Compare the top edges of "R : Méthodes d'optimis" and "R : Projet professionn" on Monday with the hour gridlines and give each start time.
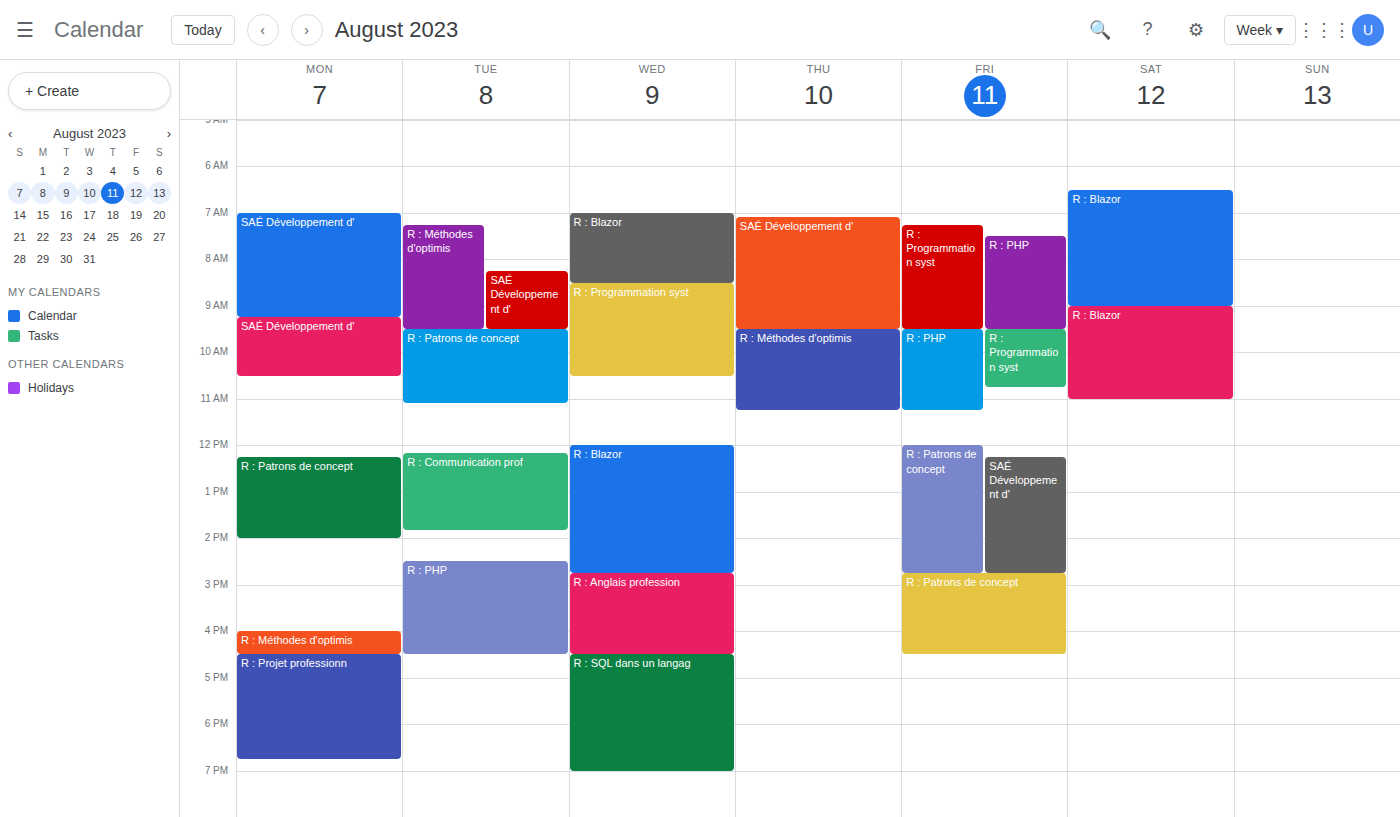
"R : Méthodes d'optimis": 4:00 PM, exactly on the 4 PM line. "R : Projet professionn": 4:30 PM, halfway between the 4 PM and 5 PM lines.